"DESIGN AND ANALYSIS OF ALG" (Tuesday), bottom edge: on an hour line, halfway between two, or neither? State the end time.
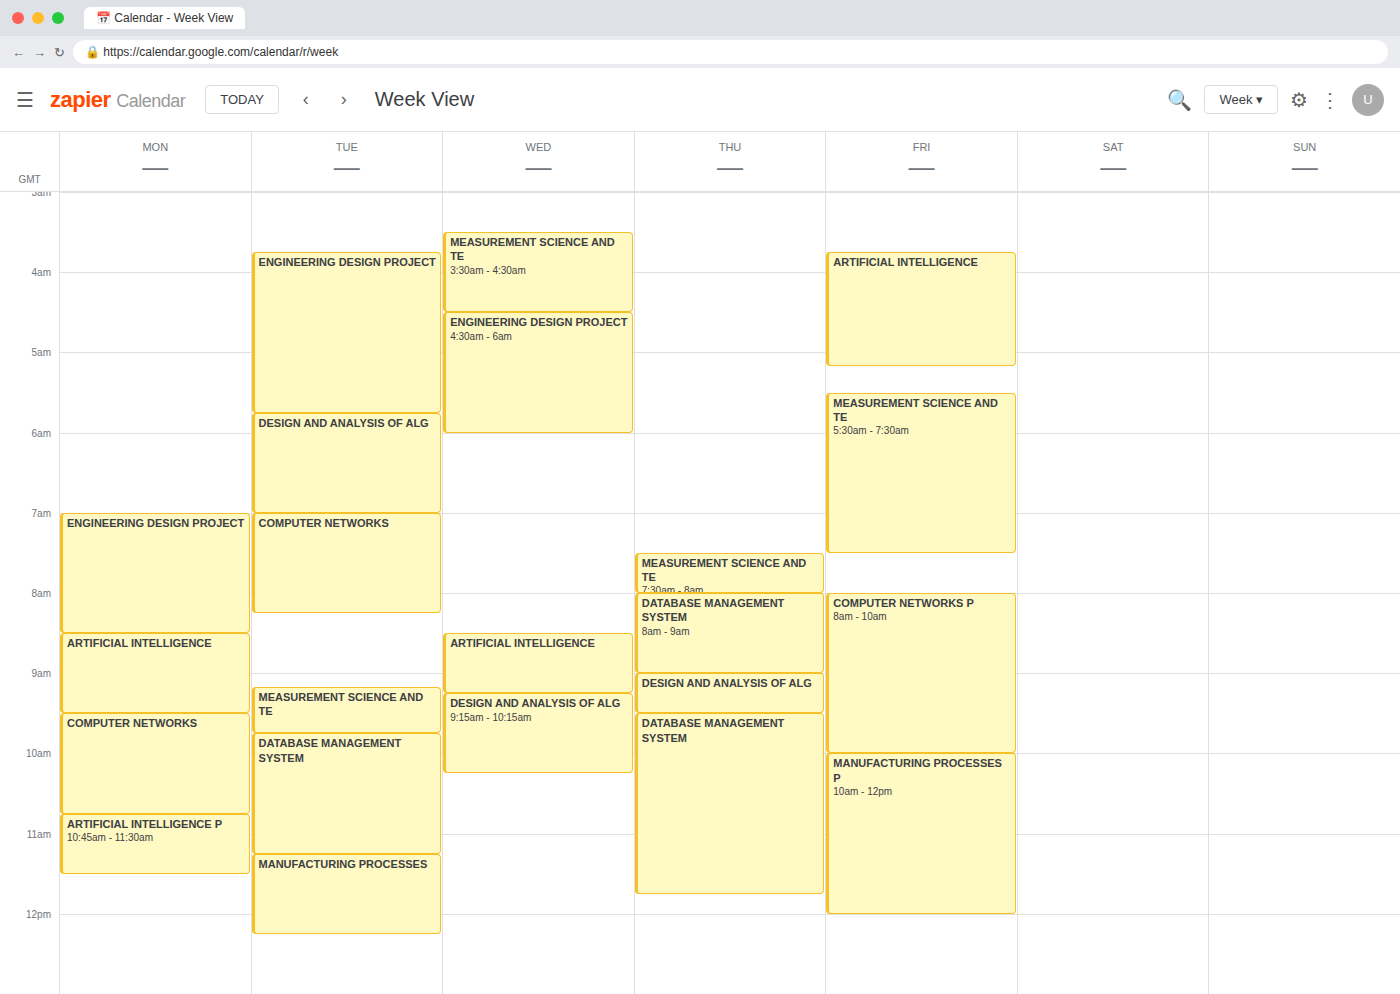
7:00 AM -- exactly on the 7 AM line.